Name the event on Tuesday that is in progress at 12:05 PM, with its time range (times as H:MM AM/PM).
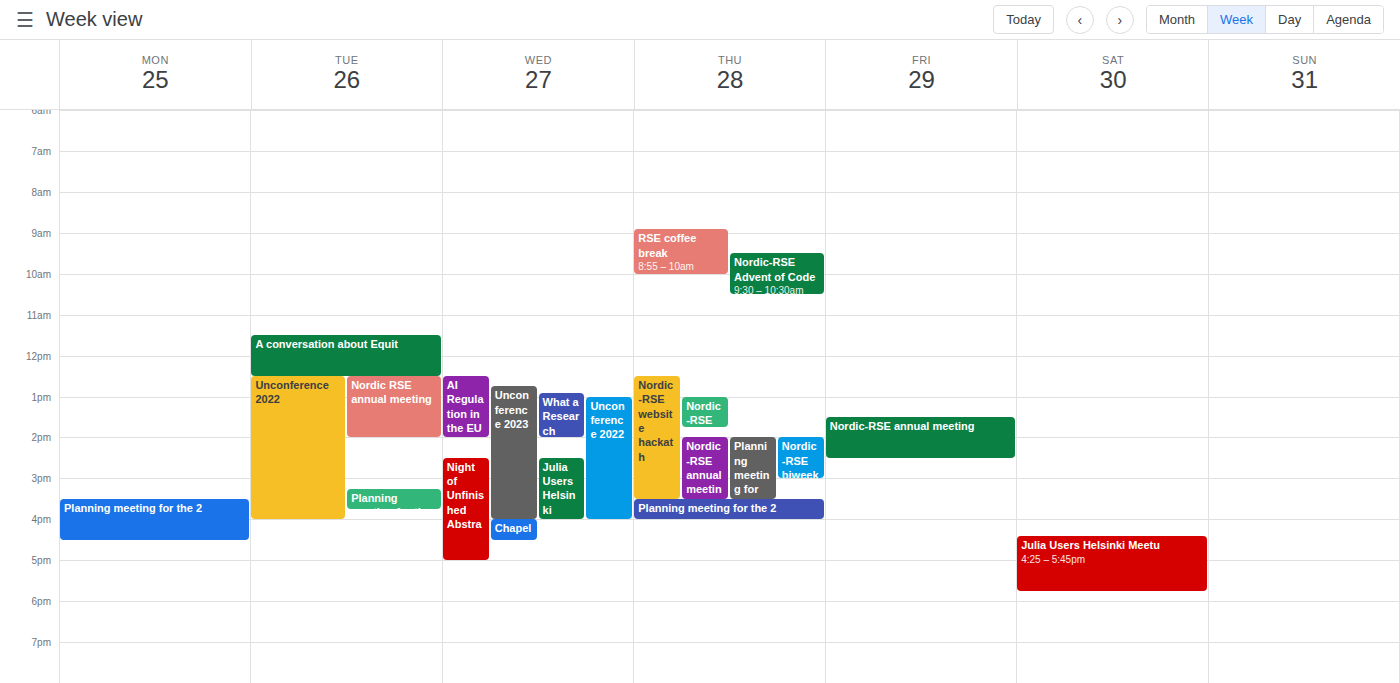
"A conversation about Equit", 11:30 AM to 12:30 PM